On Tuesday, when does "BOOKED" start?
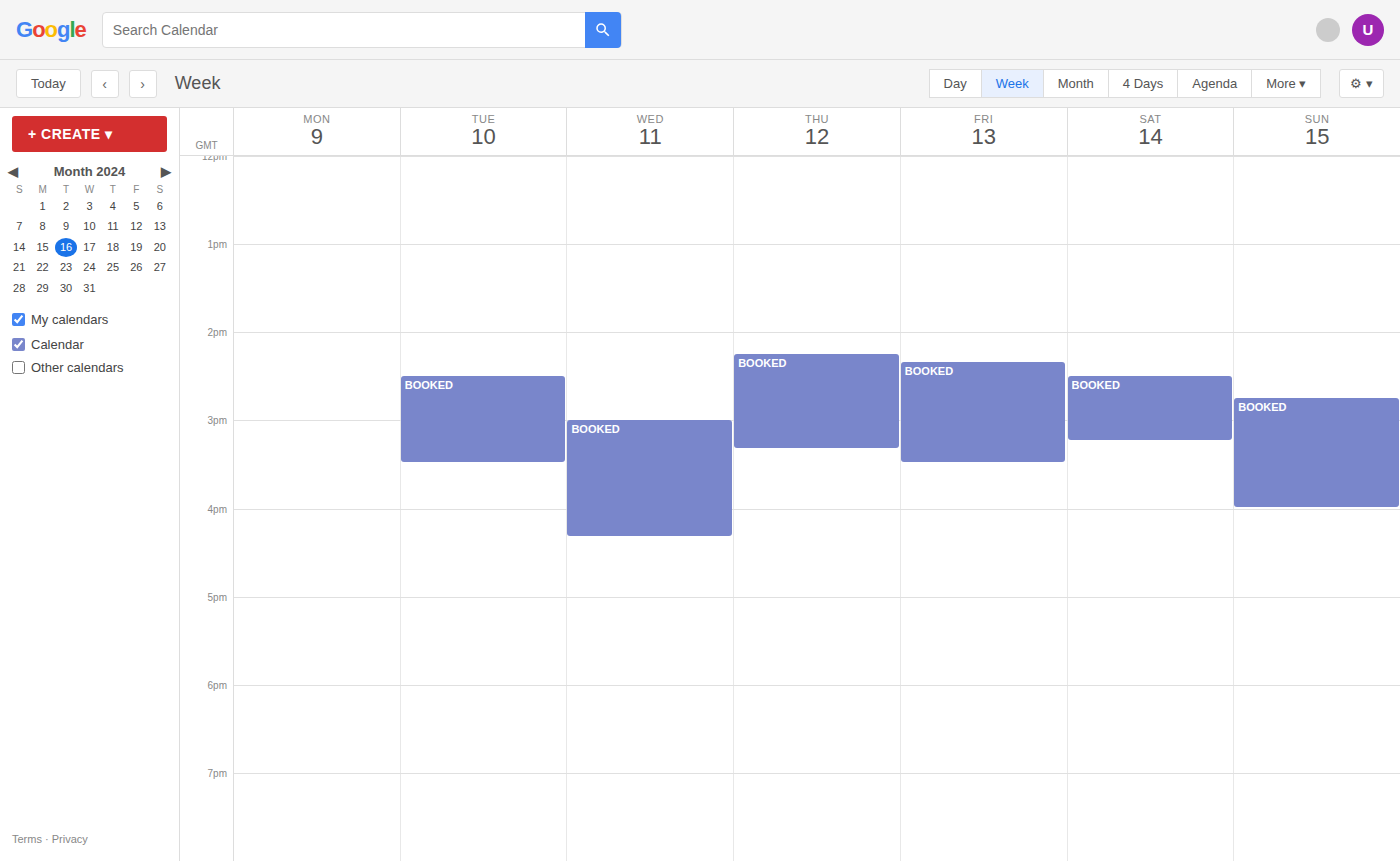
2:30 PM